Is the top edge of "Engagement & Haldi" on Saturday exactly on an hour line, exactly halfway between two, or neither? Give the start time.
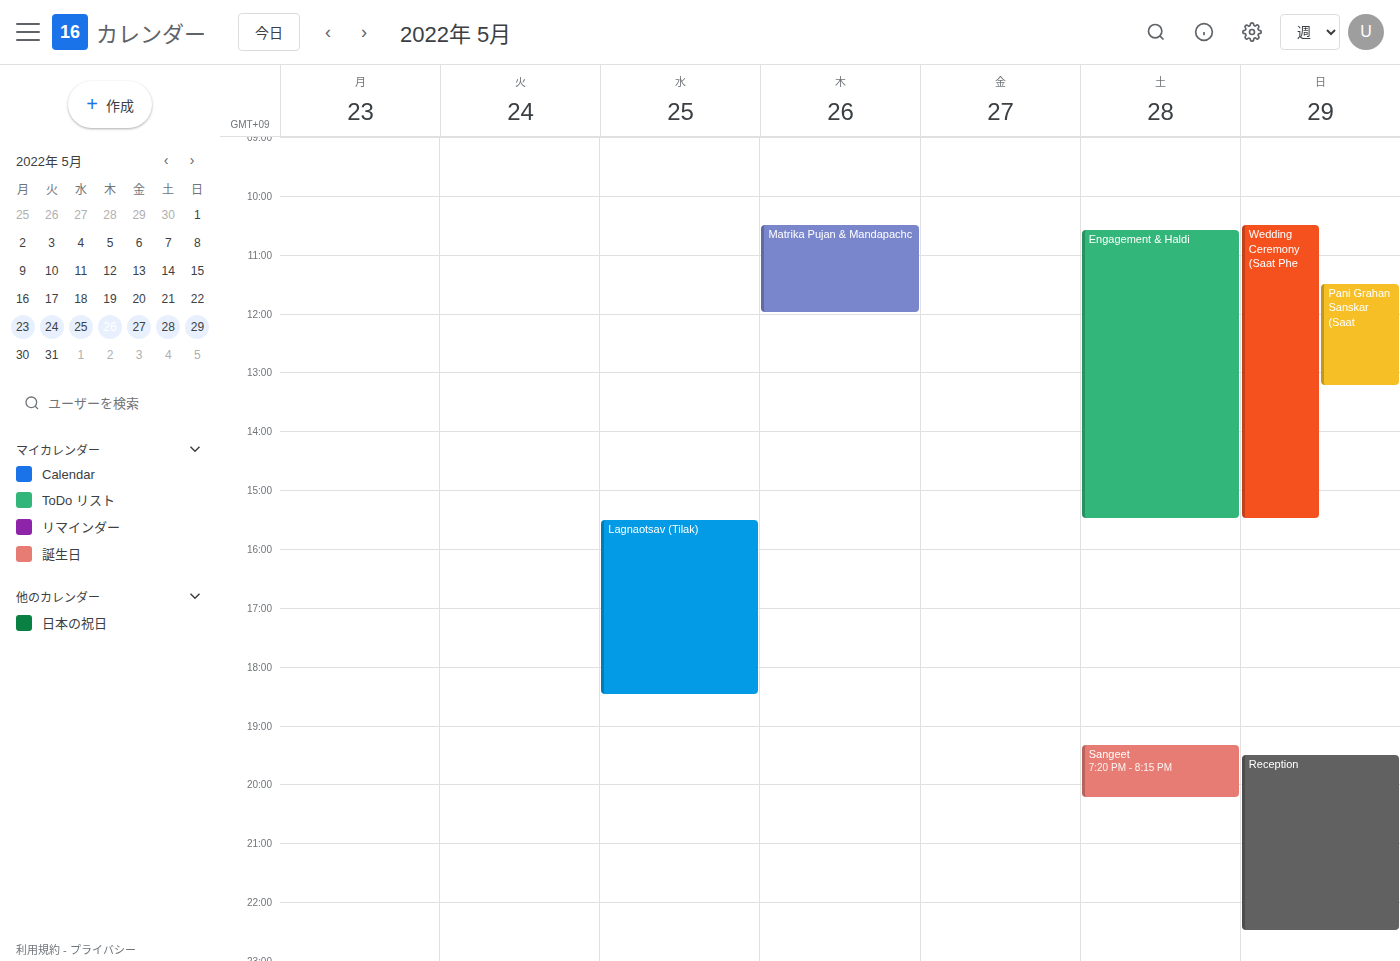
10:35 AM -- neither: 35 minutes below the 10 AM line and 25 minutes above the 11 AM line.